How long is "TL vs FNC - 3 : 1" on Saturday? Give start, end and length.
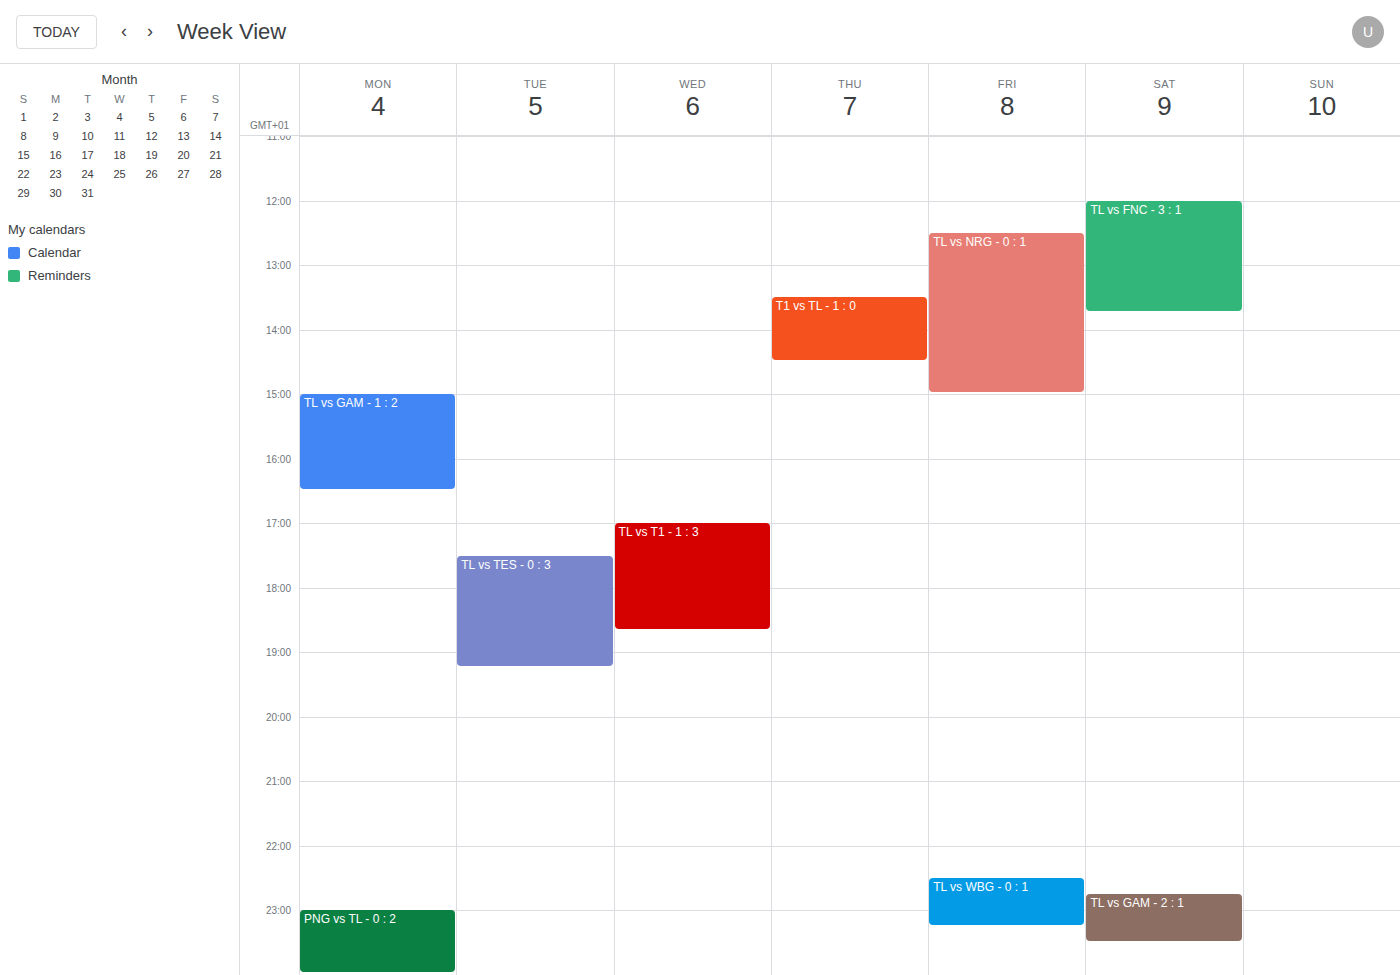
12:00 PM to 1:45 PM, 1 hour 45 minutes